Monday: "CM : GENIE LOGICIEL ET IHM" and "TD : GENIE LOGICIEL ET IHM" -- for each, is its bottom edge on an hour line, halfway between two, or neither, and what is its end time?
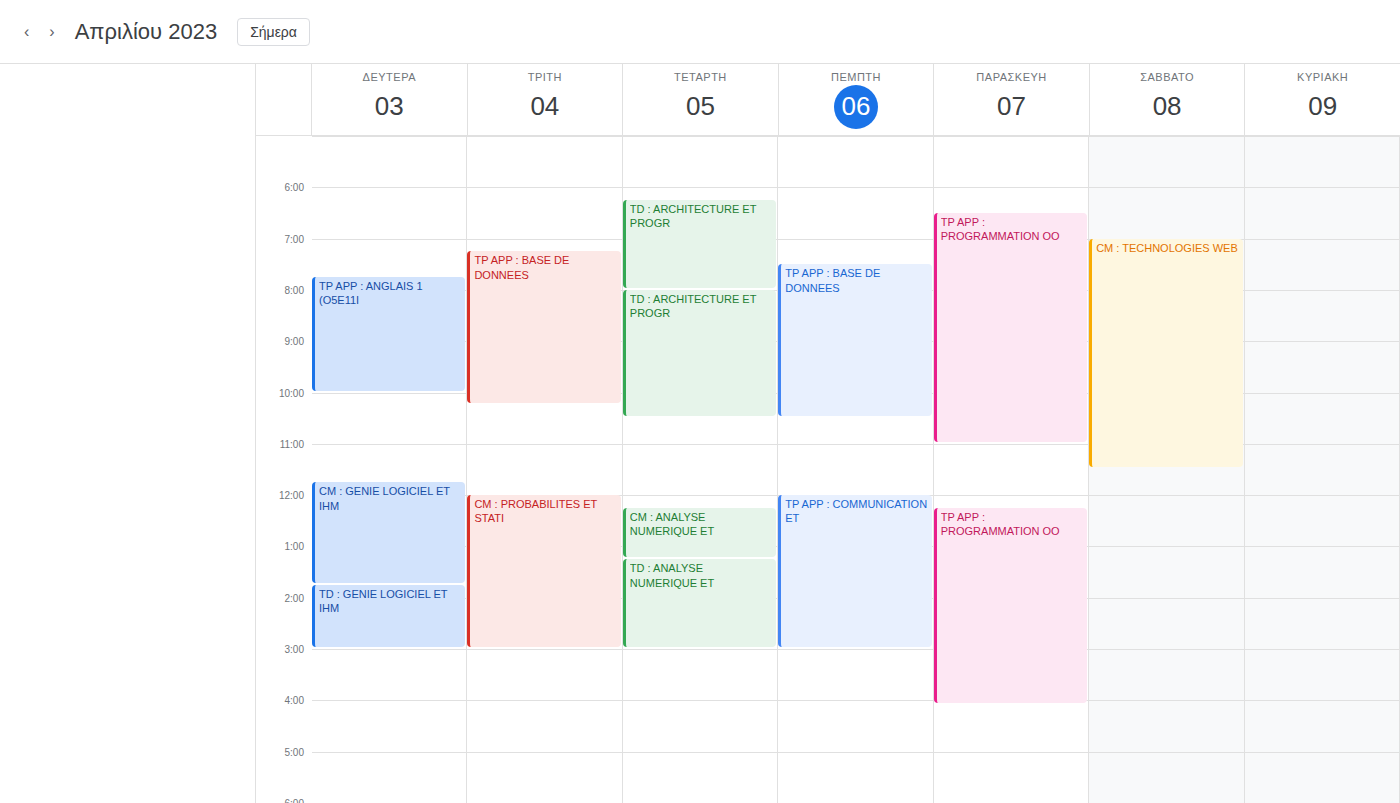
"CM : GENIE LOGICIEL ET IHM": 1:45 PM, neither: three quarters of the way from the 1 PM line to the 2 PM line. "TD : GENIE LOGICIEL ET IHM": 3:00 PM, exactly on the 3 PM line.